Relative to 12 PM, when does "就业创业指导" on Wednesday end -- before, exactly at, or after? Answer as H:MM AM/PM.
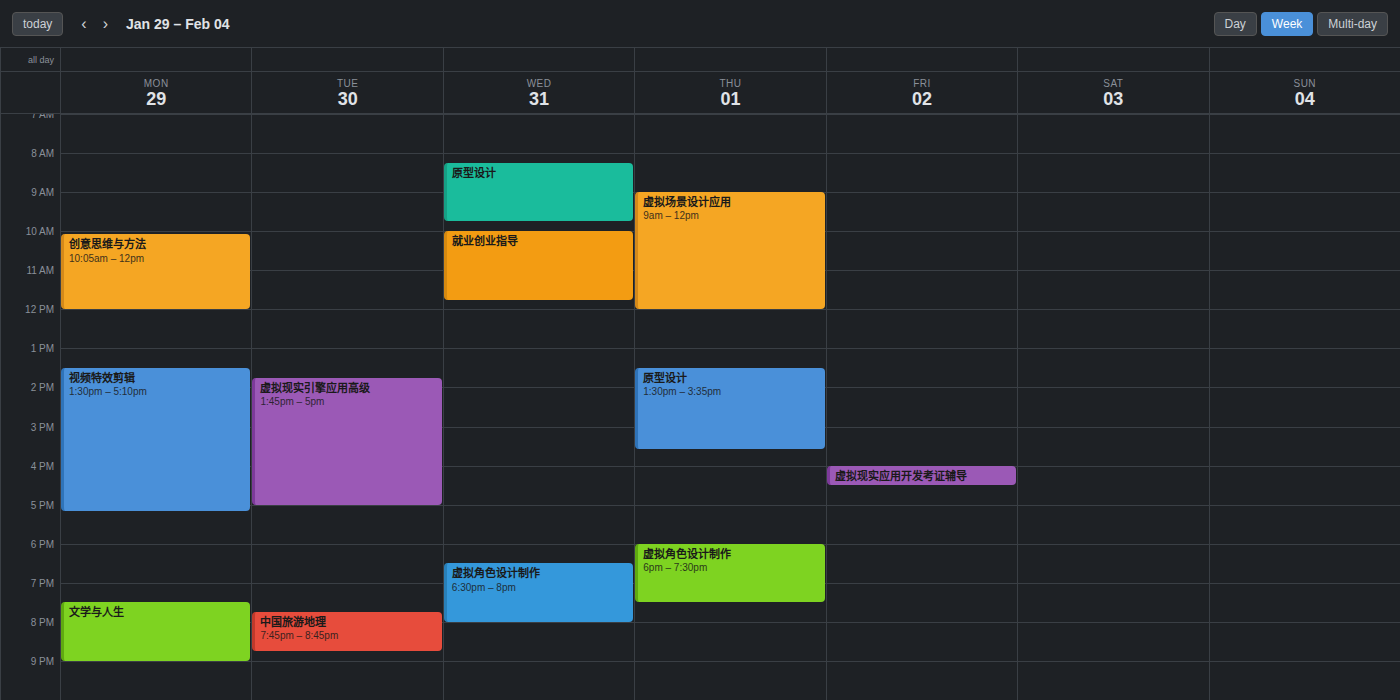
11:45 AM -- before 12 PM, 15 minutes above the 12 PM line.